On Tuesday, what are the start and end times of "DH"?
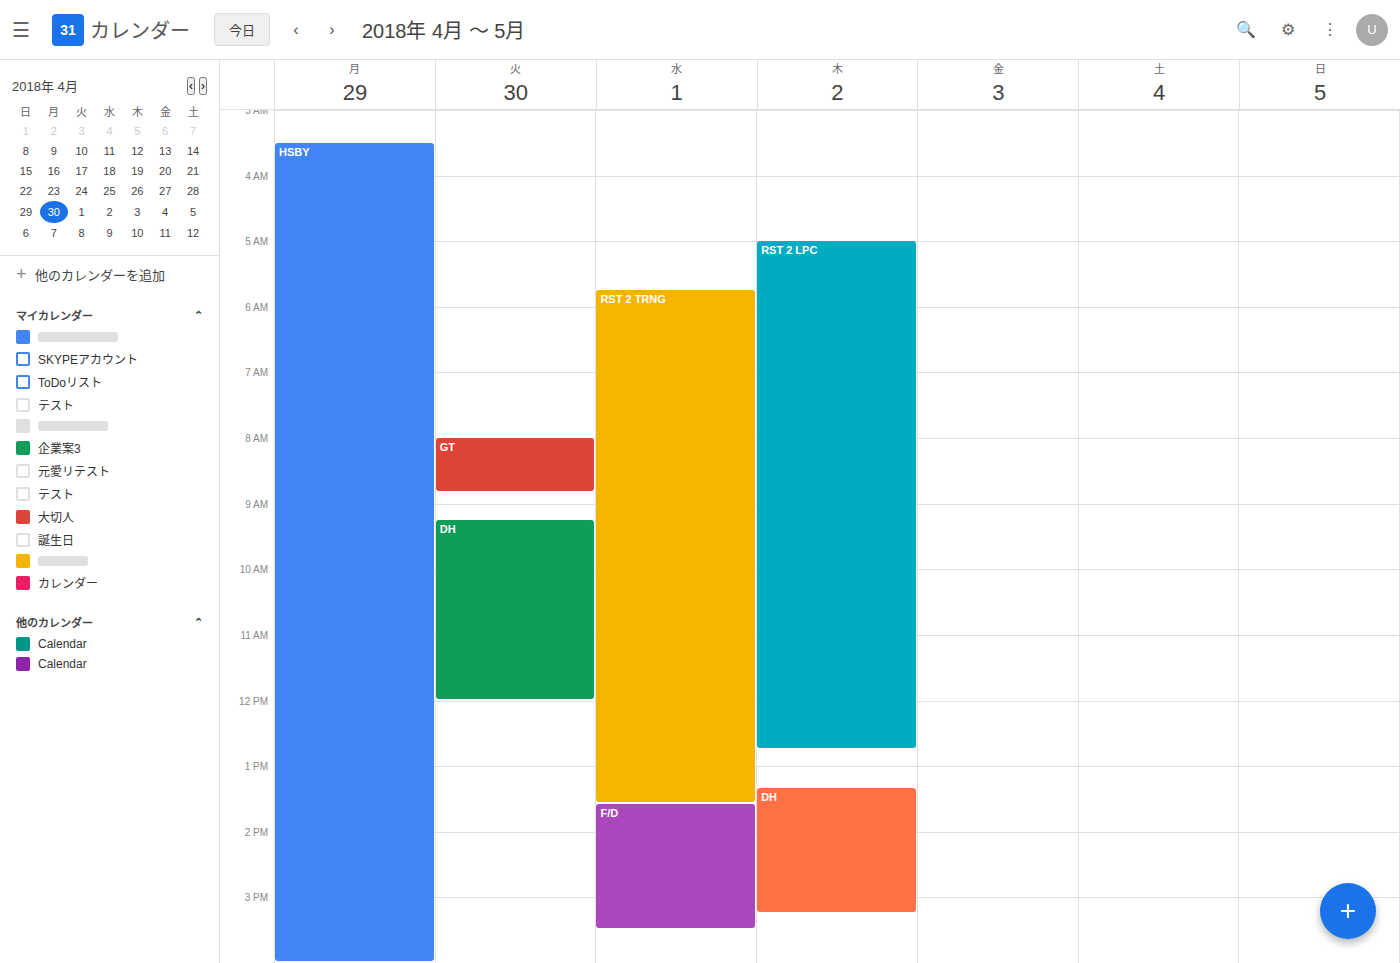
9:15 AM to 12:00 PM